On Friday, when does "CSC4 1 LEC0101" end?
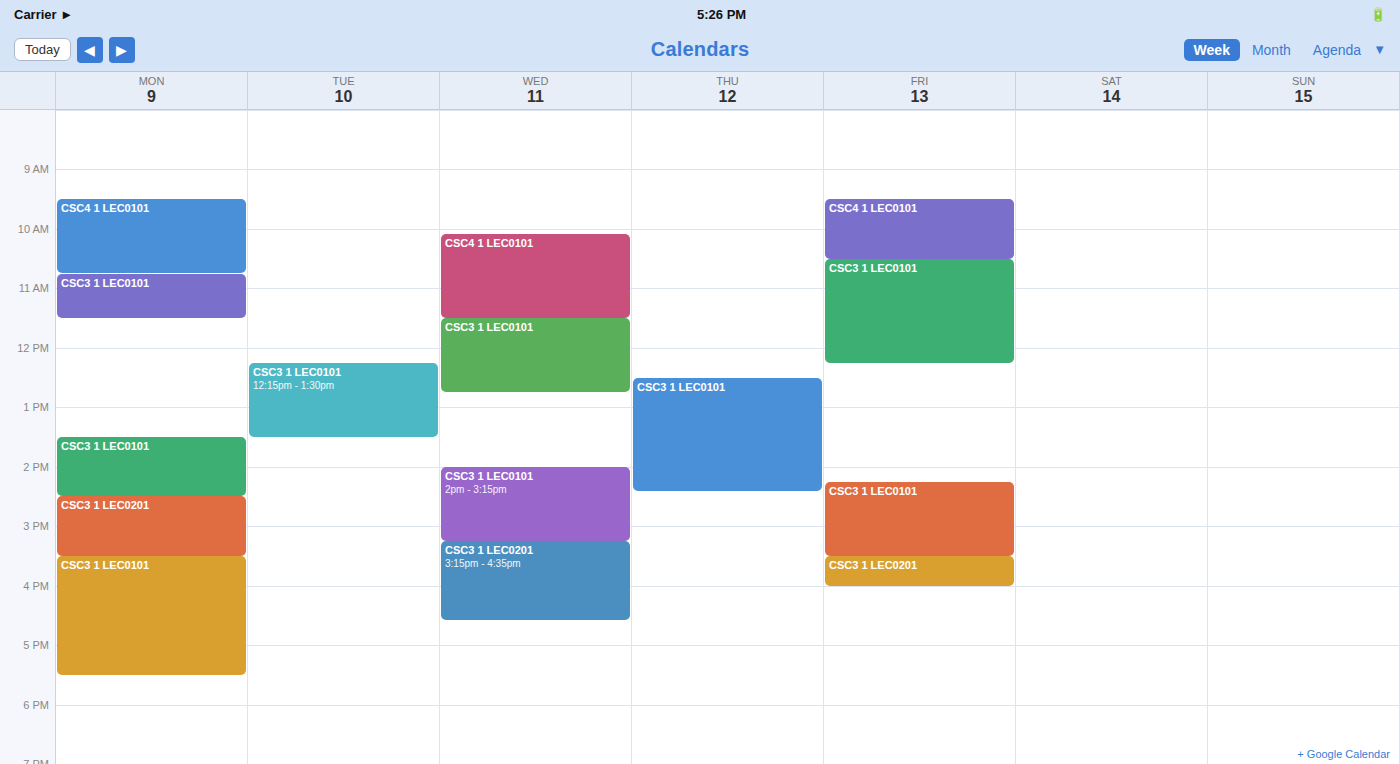
10:30 AM